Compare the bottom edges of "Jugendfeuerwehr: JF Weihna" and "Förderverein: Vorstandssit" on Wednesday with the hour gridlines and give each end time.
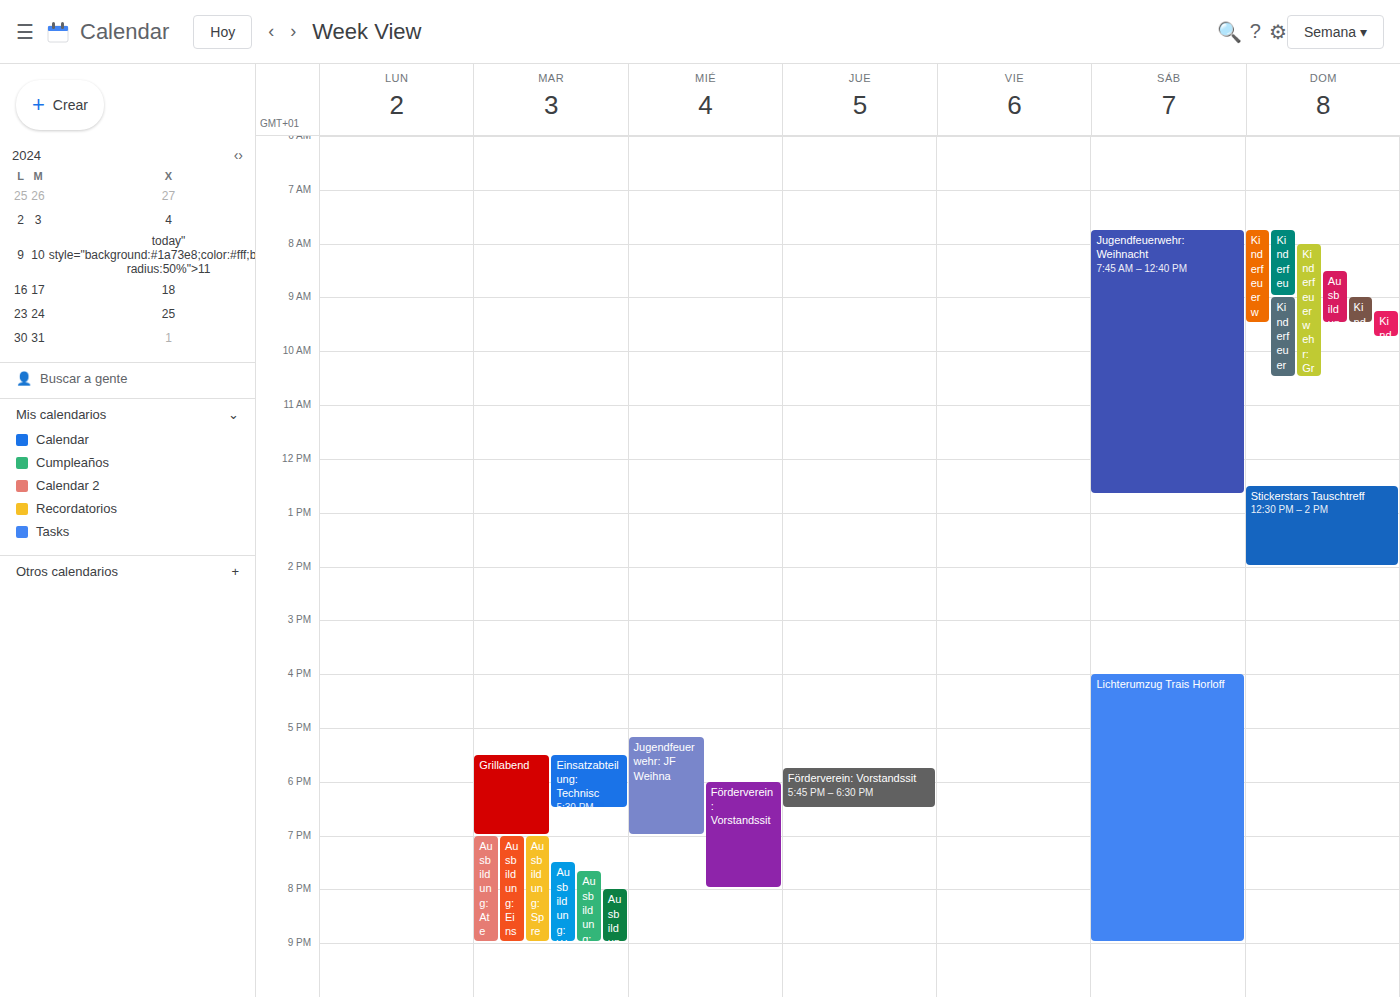
"Jugendfeuerwehr: JF Weihna": 7:00 PM, exactly on the 7 PM line. "Förderverein: Vorstandssit": 8:00 PM, exactly on the 8 PM line.